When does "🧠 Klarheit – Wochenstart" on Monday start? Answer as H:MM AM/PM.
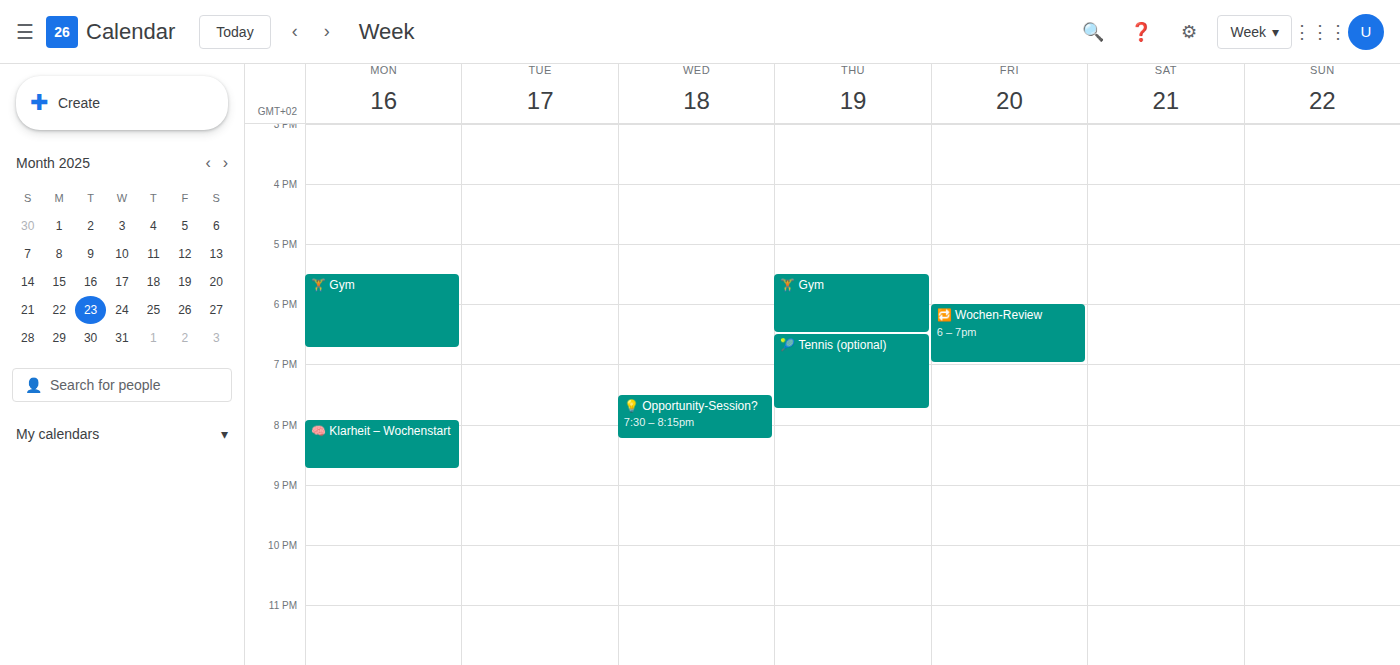
7:55 PM